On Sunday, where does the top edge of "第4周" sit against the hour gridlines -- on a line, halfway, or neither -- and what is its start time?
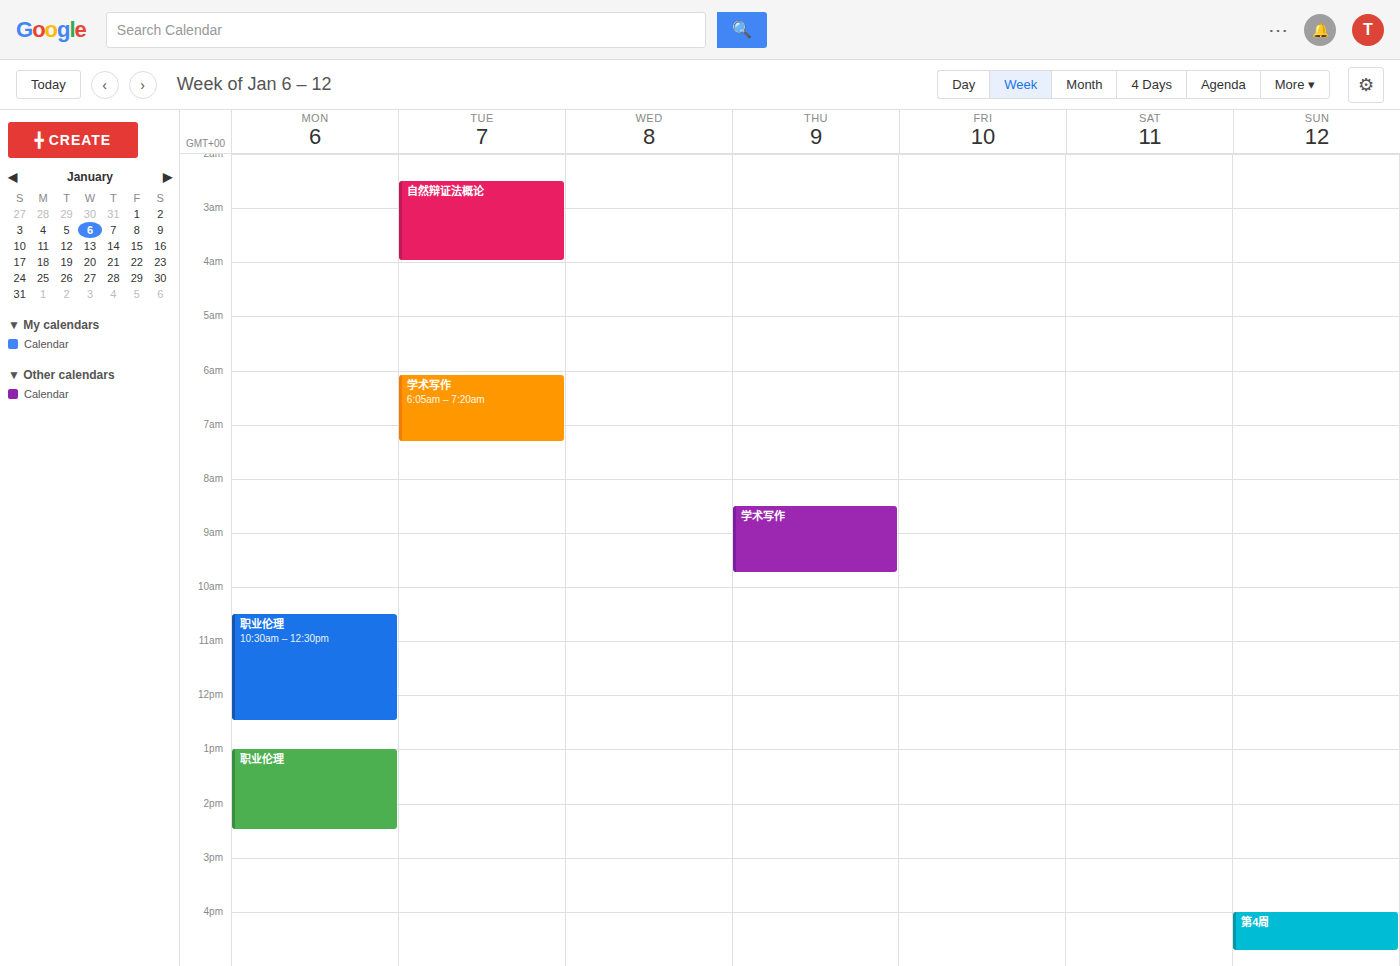
4:00 PM -- exactly on the 4 PM line.